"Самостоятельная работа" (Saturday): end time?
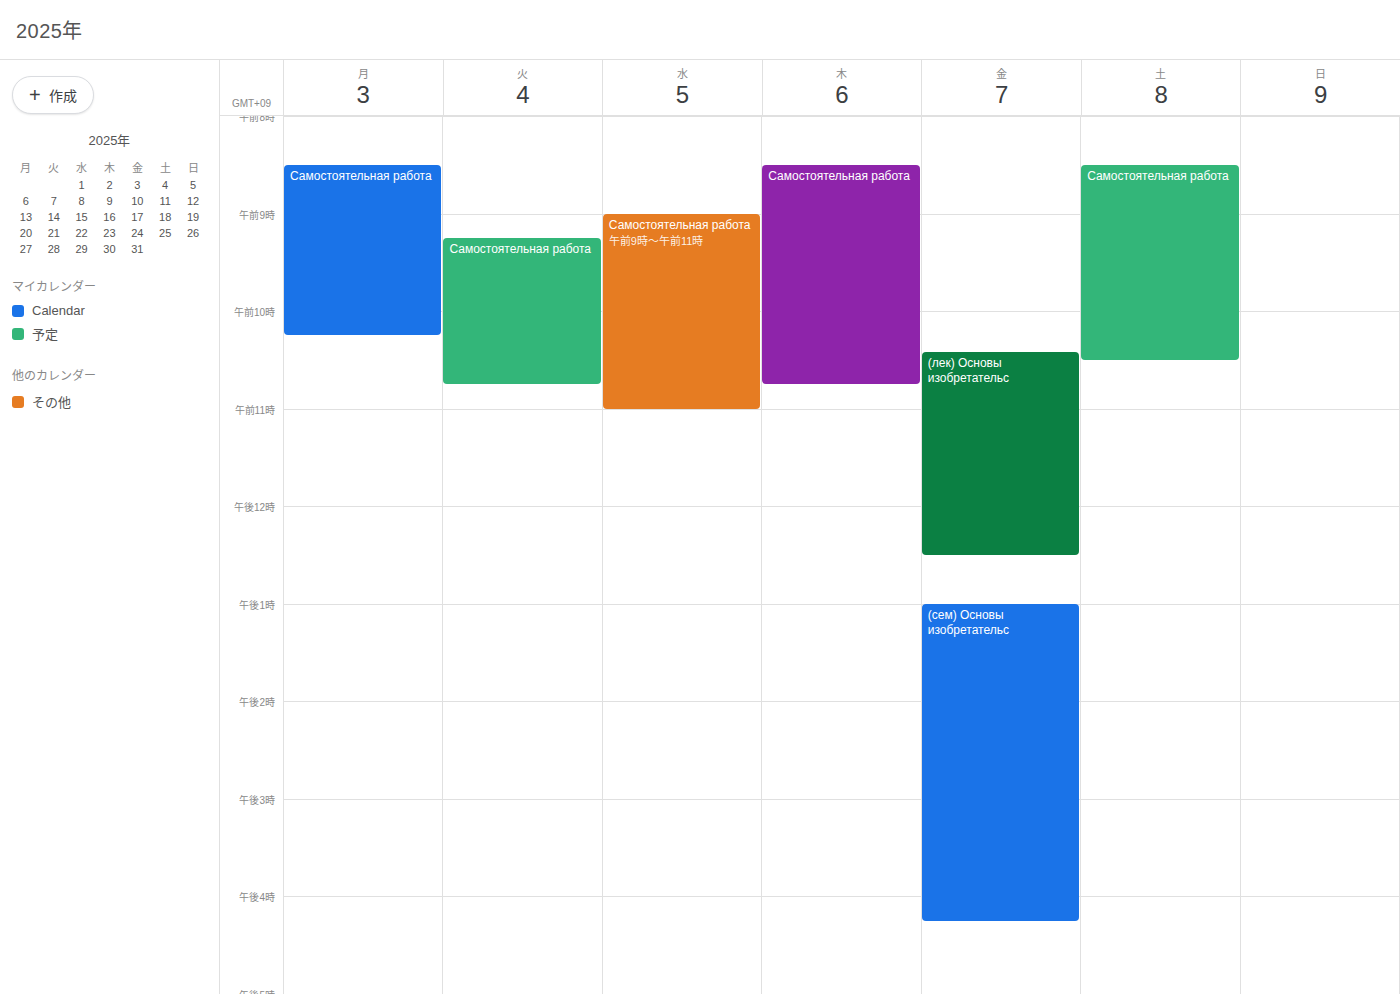
10:30